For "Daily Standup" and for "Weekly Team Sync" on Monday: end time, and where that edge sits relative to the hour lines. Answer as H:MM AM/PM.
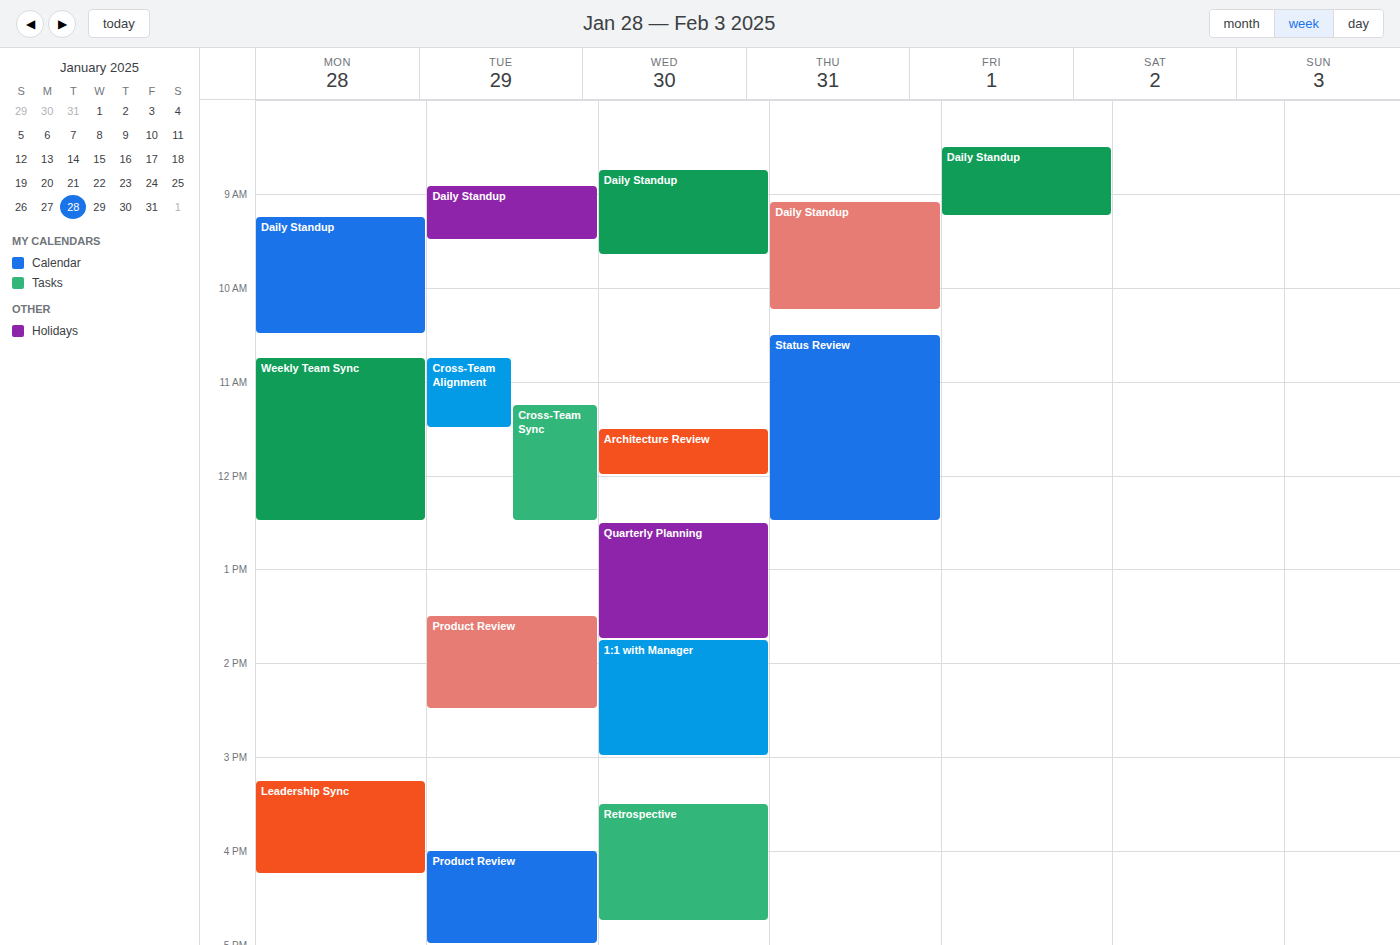
"Daily Standup": 10:30 AM, halfway between the 10 AM and 11 AM lines. "Weekly Team Sync": 12:30 PM, halfway between the 12 PM and 1 PM lines.